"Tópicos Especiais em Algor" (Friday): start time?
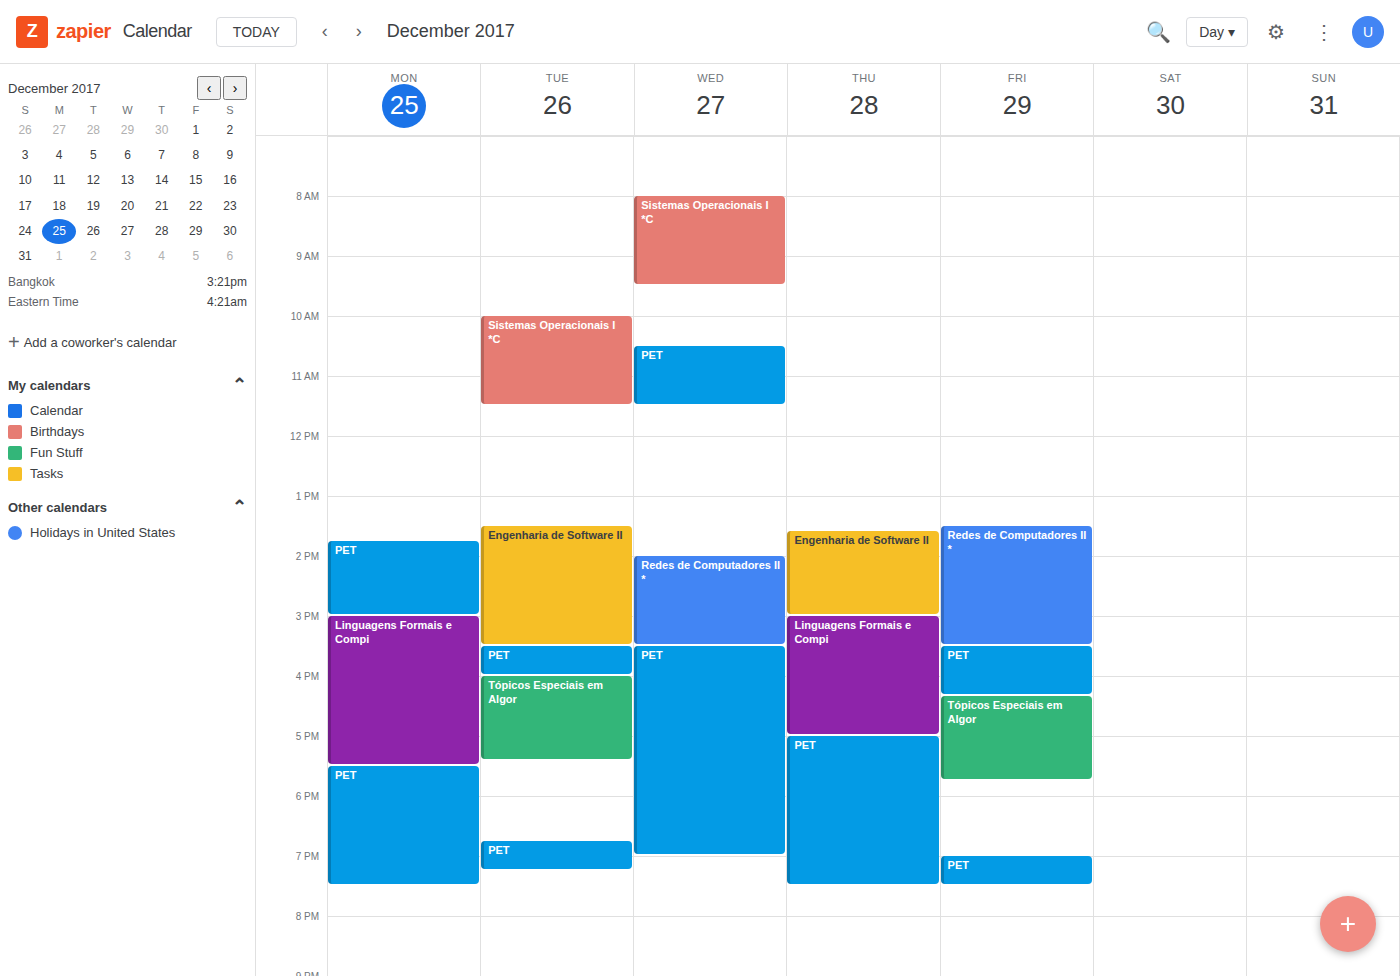
4:20 PM